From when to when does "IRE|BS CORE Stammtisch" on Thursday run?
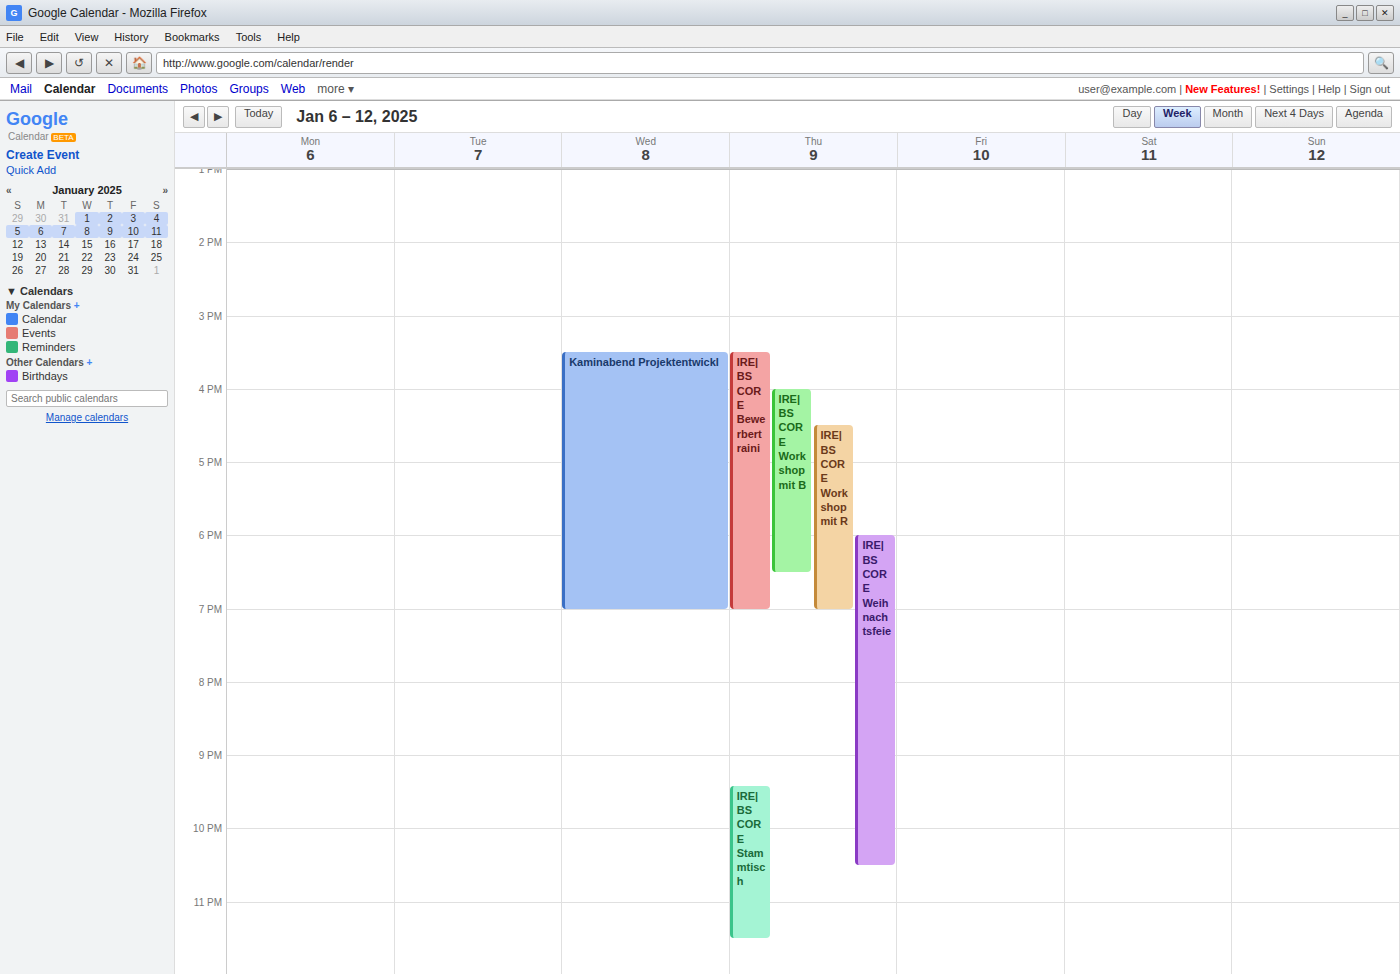
9:25 PM to 11:30 PM